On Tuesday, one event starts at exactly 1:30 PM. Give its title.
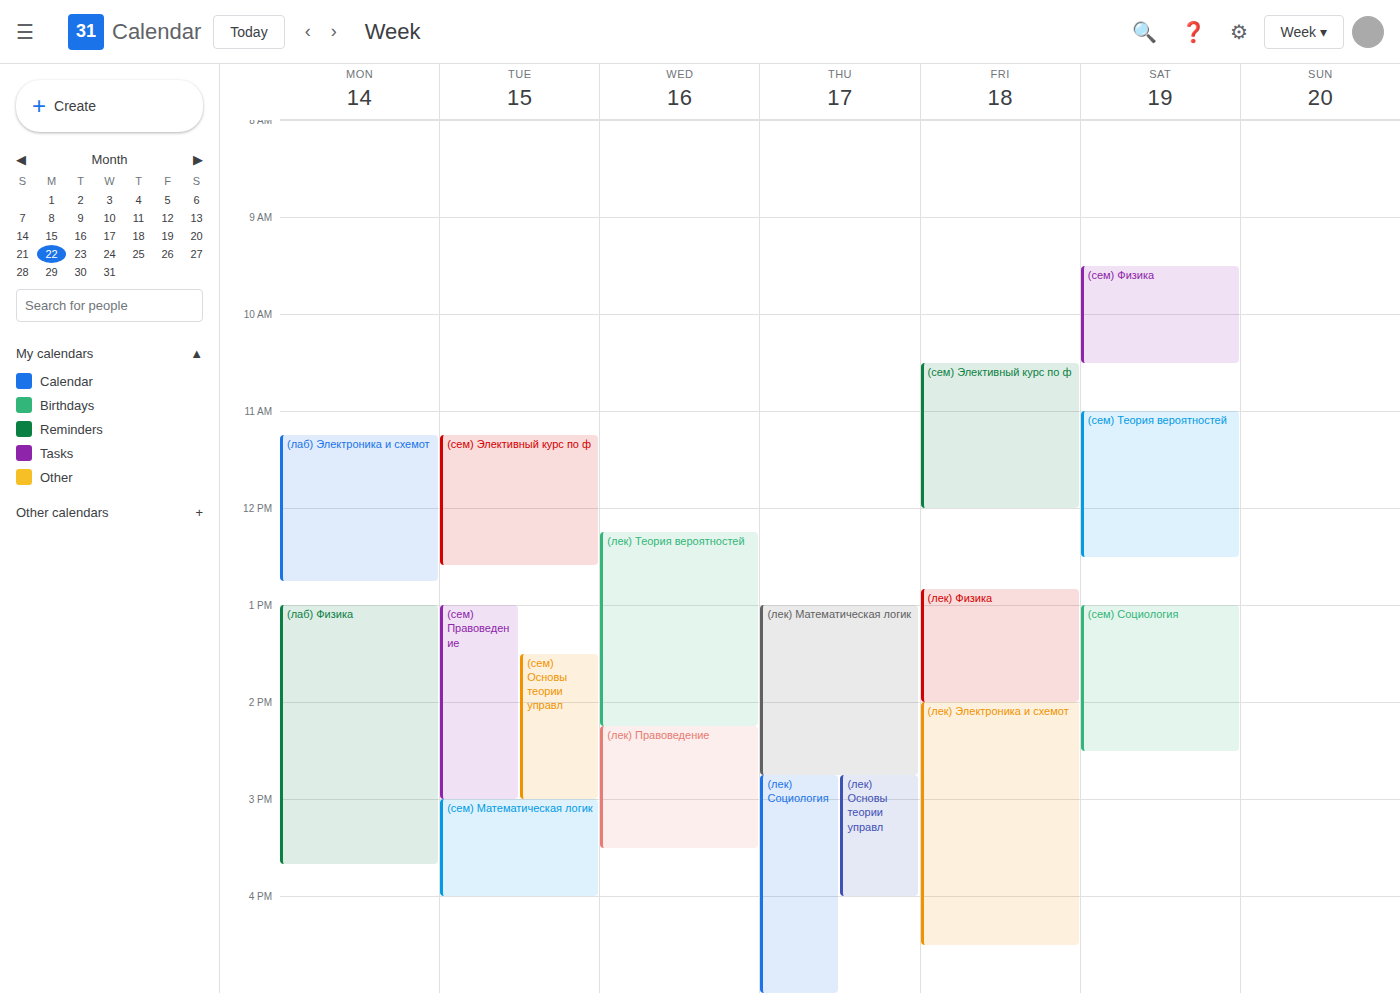
"(сем) Основы теории управл"